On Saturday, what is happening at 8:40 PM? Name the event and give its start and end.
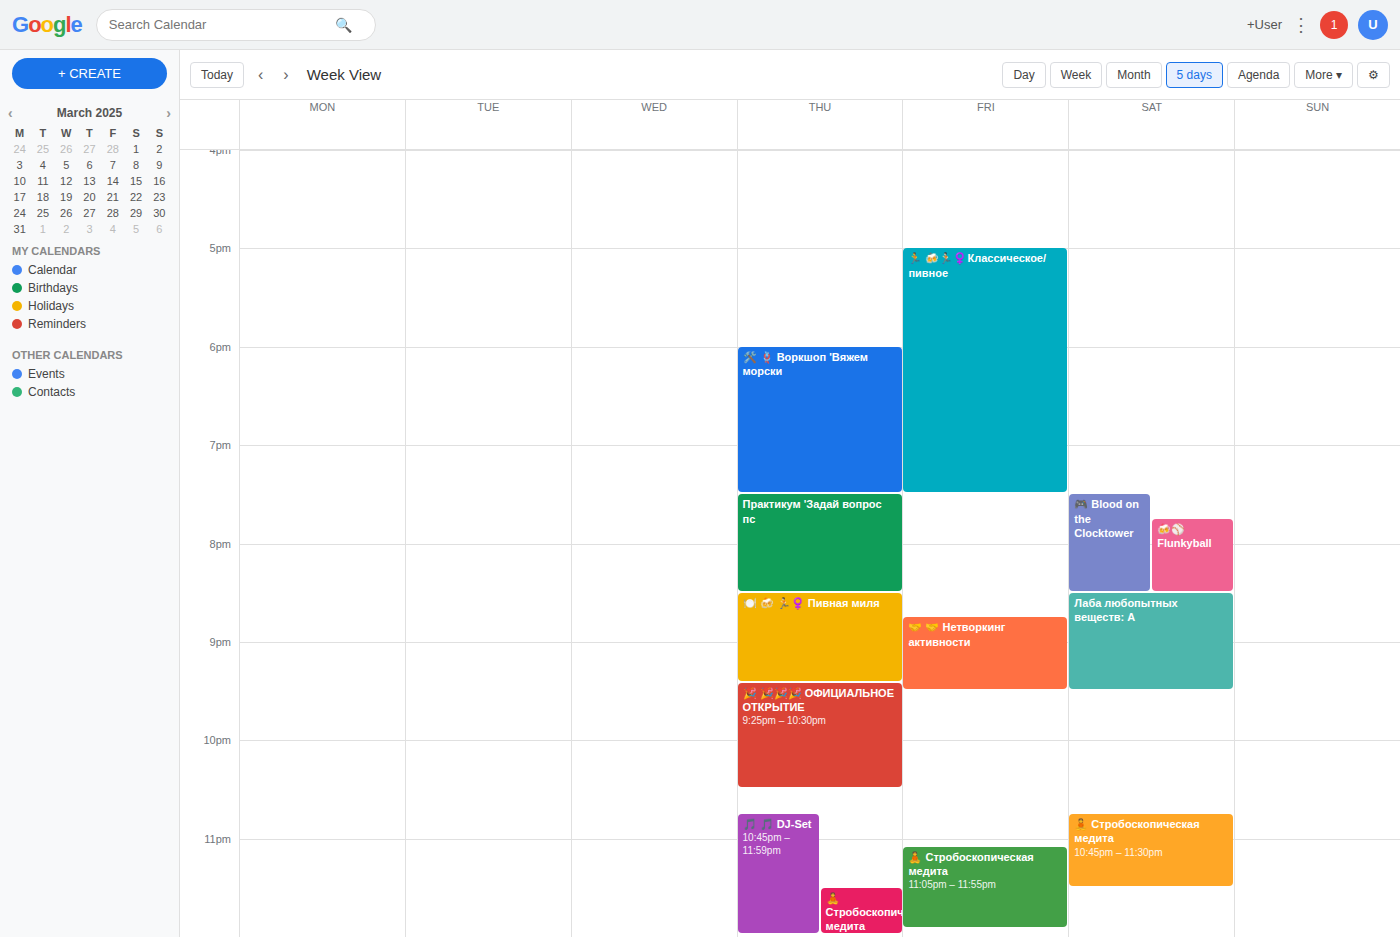
"Лаба любопытных веществ: А", 8:30 PM to 9:30 PM